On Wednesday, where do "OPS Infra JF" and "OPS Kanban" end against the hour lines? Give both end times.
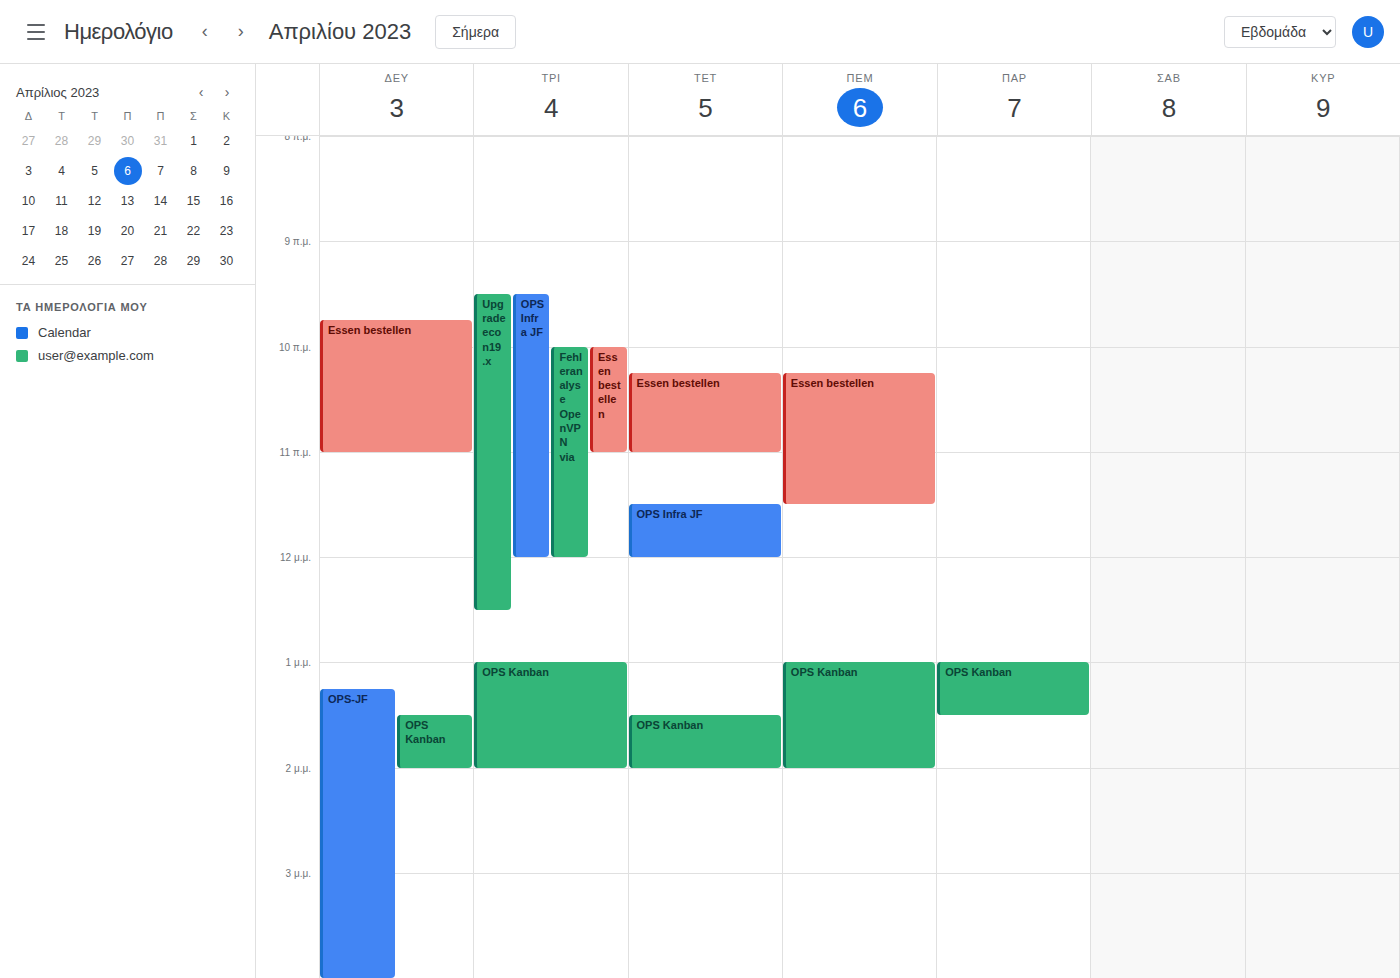
"OPS Infra JF": 12:00 PM, exactly on the 12 PM line. "OPS Kanban": 2:00 PM, exactly on the 2 PM line.